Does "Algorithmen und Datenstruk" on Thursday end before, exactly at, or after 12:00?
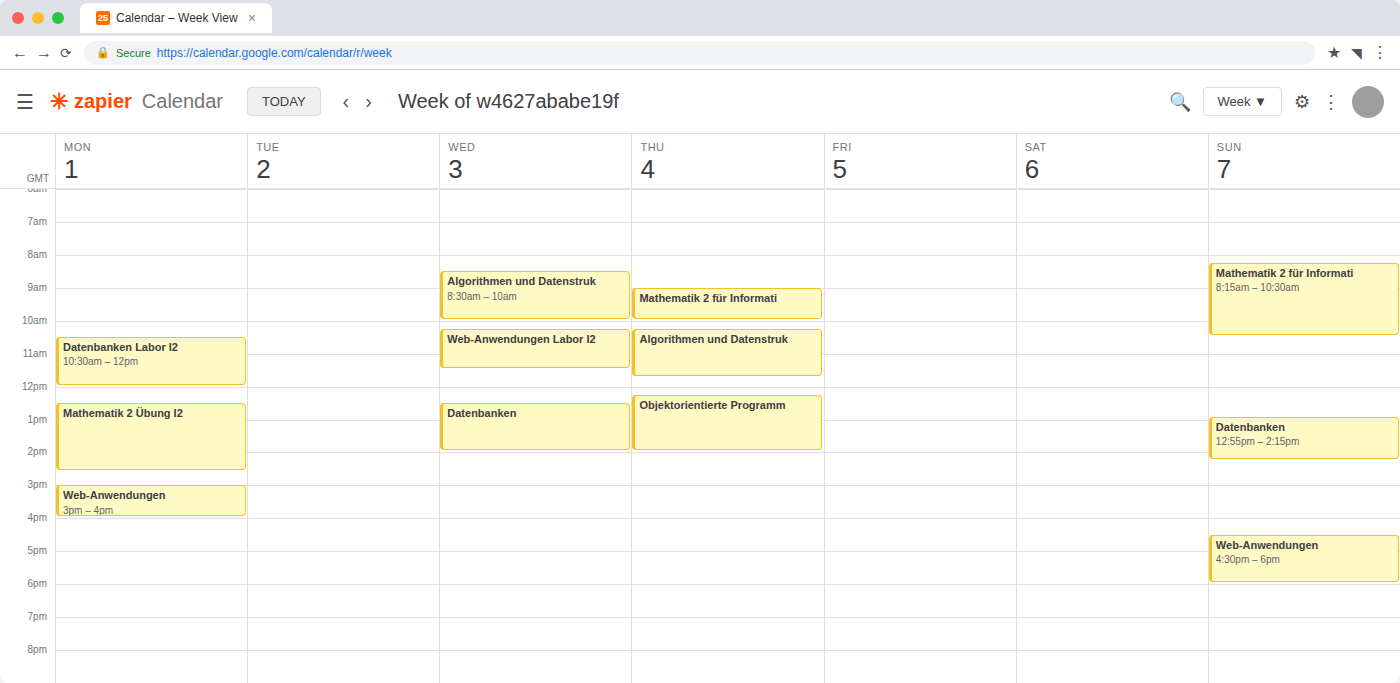
11:45 -- before 12:00, 15 minutes above the 12:00 line.